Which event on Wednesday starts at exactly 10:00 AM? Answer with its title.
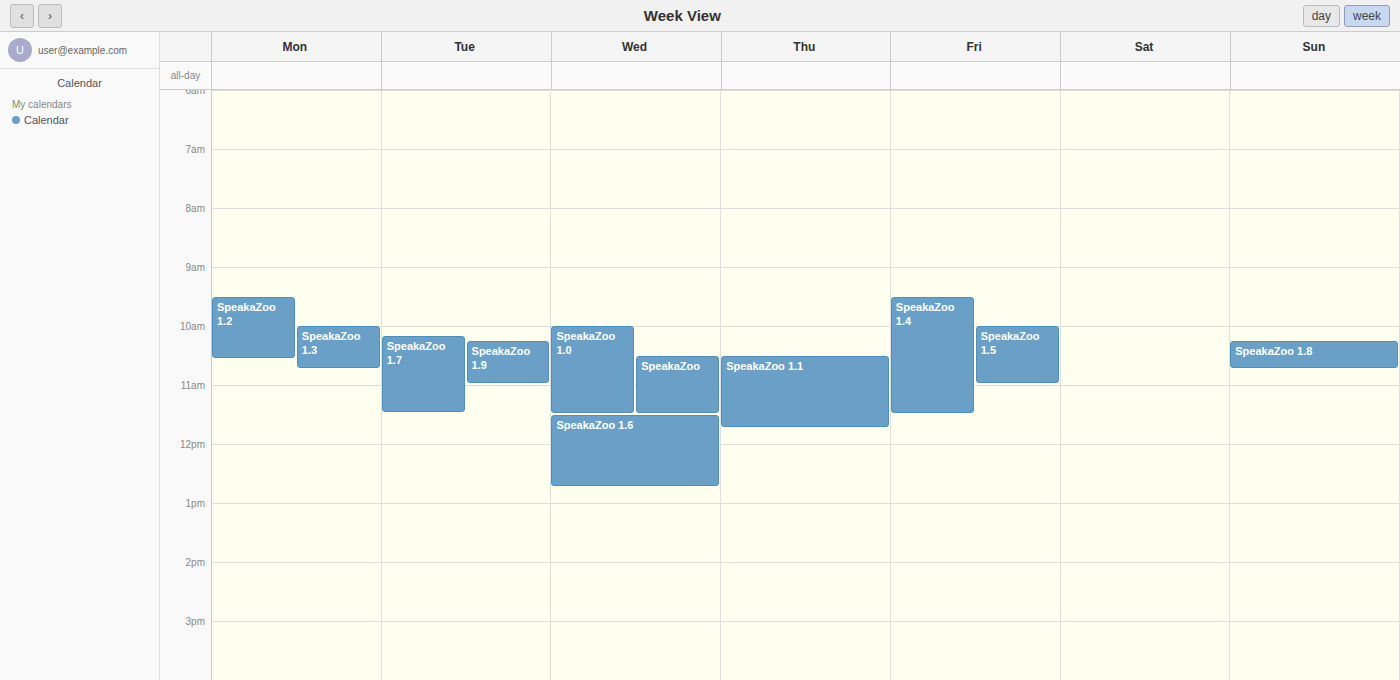
"SpeakaZoo 1.0"